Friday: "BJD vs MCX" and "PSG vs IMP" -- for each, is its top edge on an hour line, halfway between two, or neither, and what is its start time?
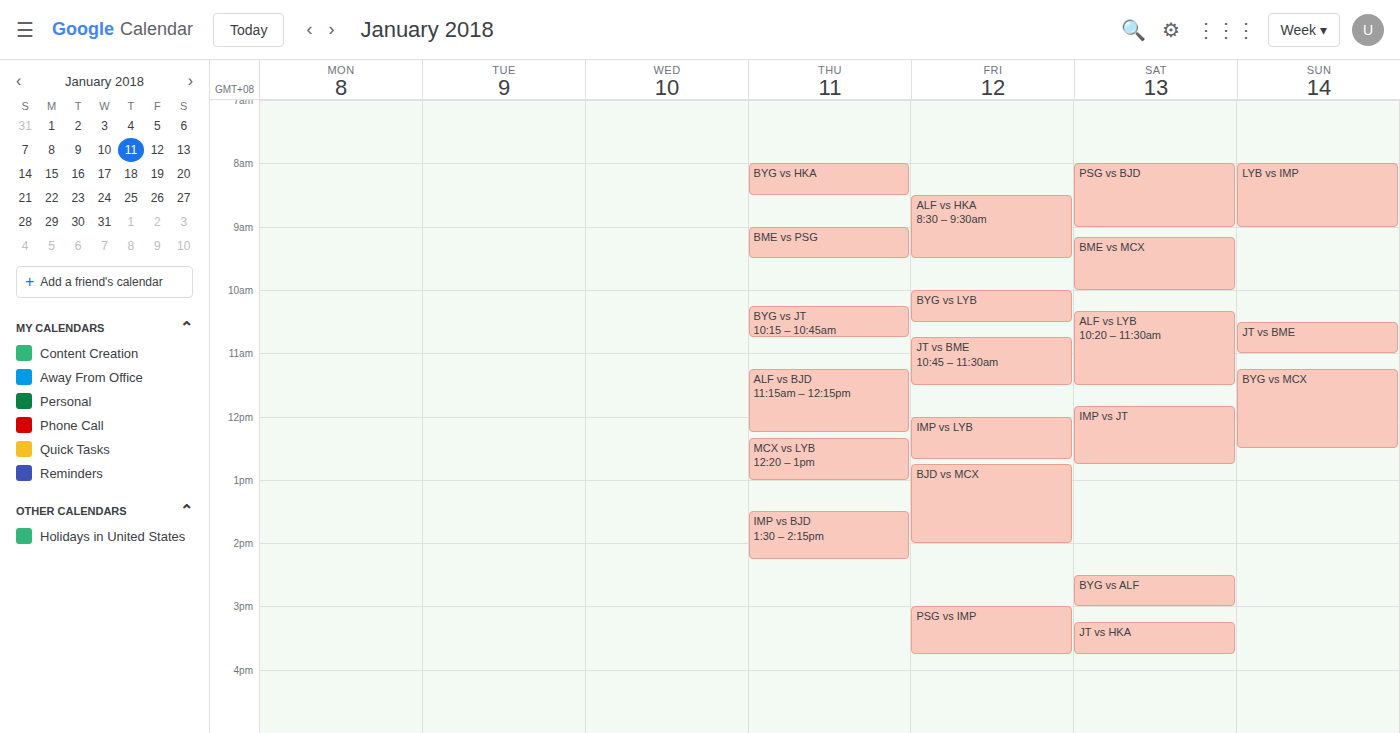
"BJD vs MCX": 12:45 PM, neither: three quarters of the way from the 12 PM line to the 1 PM line. "PSG vs IMP": 3:00 PM, exactly on the 3 PM line.